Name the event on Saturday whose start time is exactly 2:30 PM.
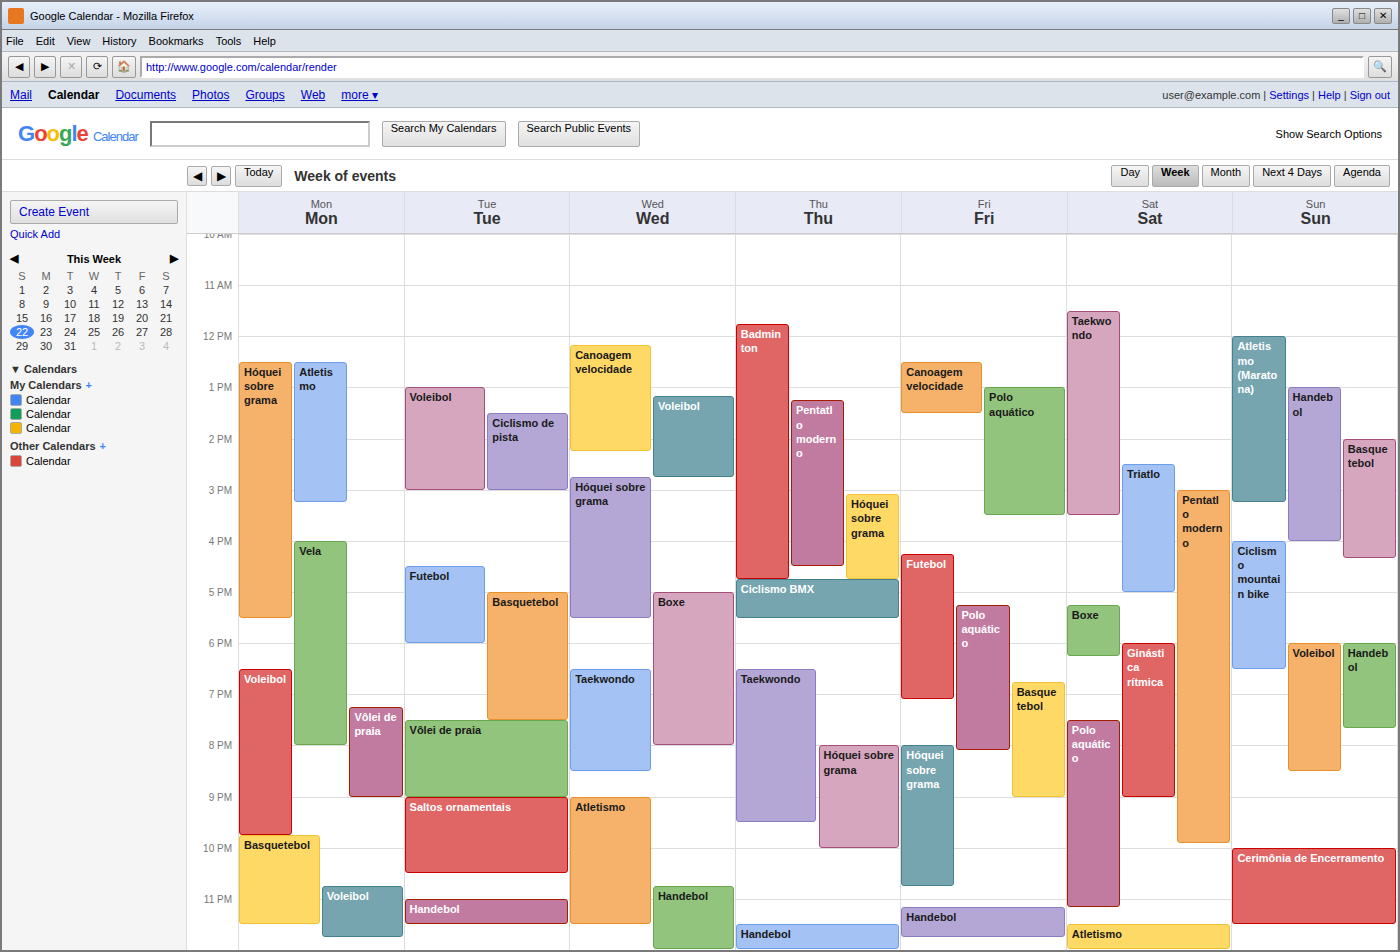
"Triatlo"